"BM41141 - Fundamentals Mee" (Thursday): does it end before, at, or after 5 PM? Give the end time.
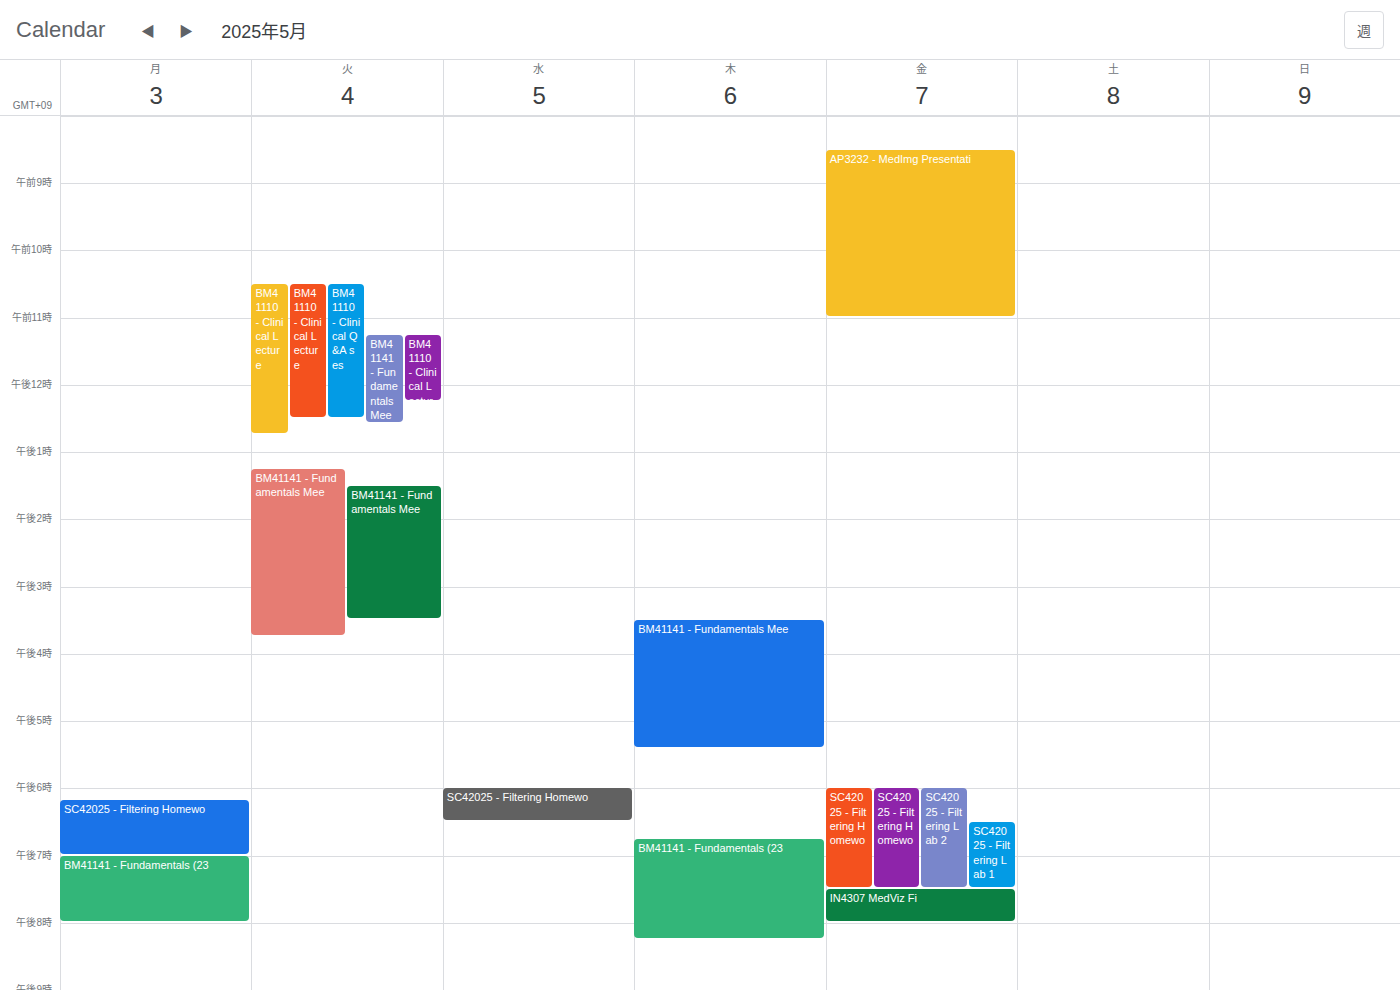
5:25 PM -- after 5 PM, 25 minutes below the 5 PM line.